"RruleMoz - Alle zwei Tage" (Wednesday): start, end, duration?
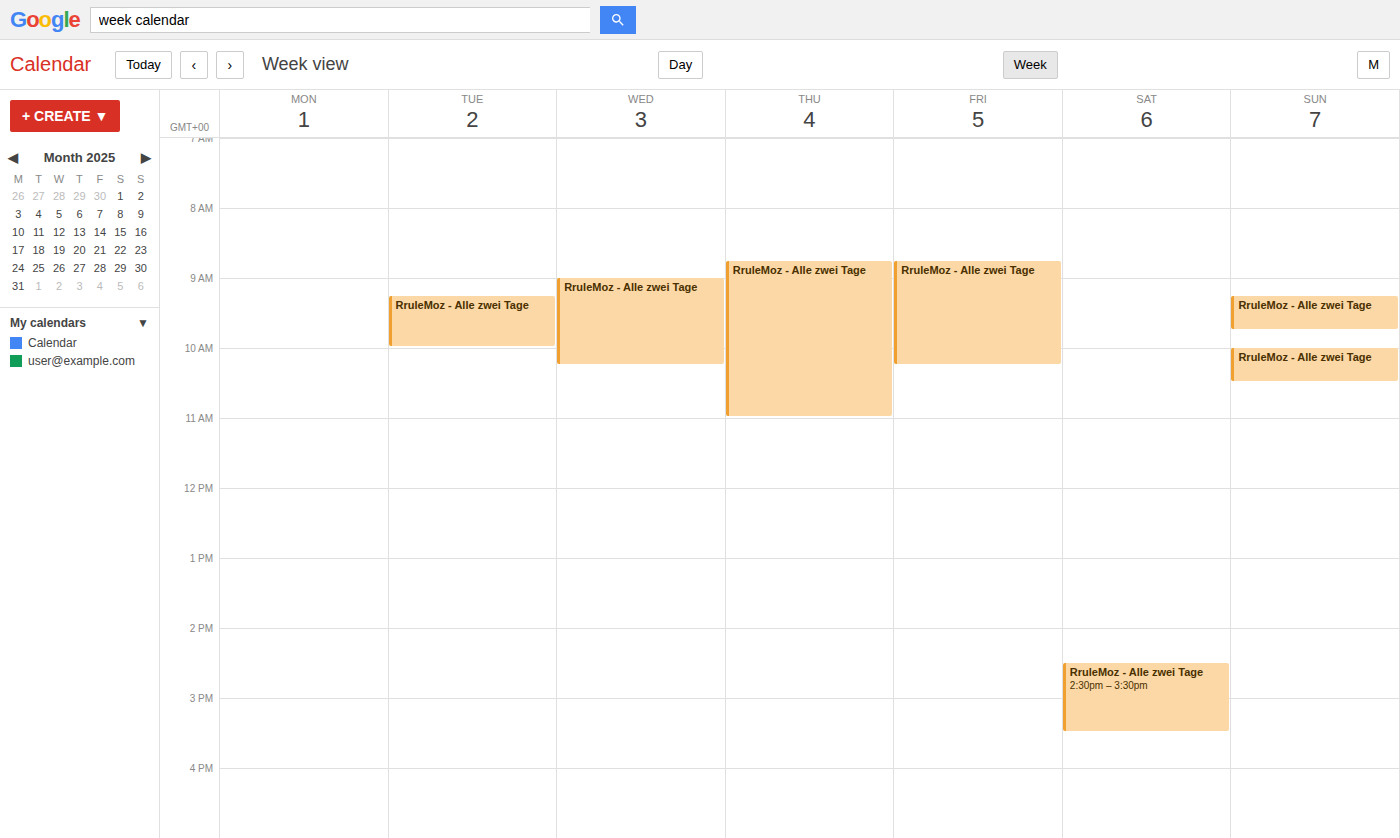
9:00 AM to 10:15 AM, 1 hour 15 minutes